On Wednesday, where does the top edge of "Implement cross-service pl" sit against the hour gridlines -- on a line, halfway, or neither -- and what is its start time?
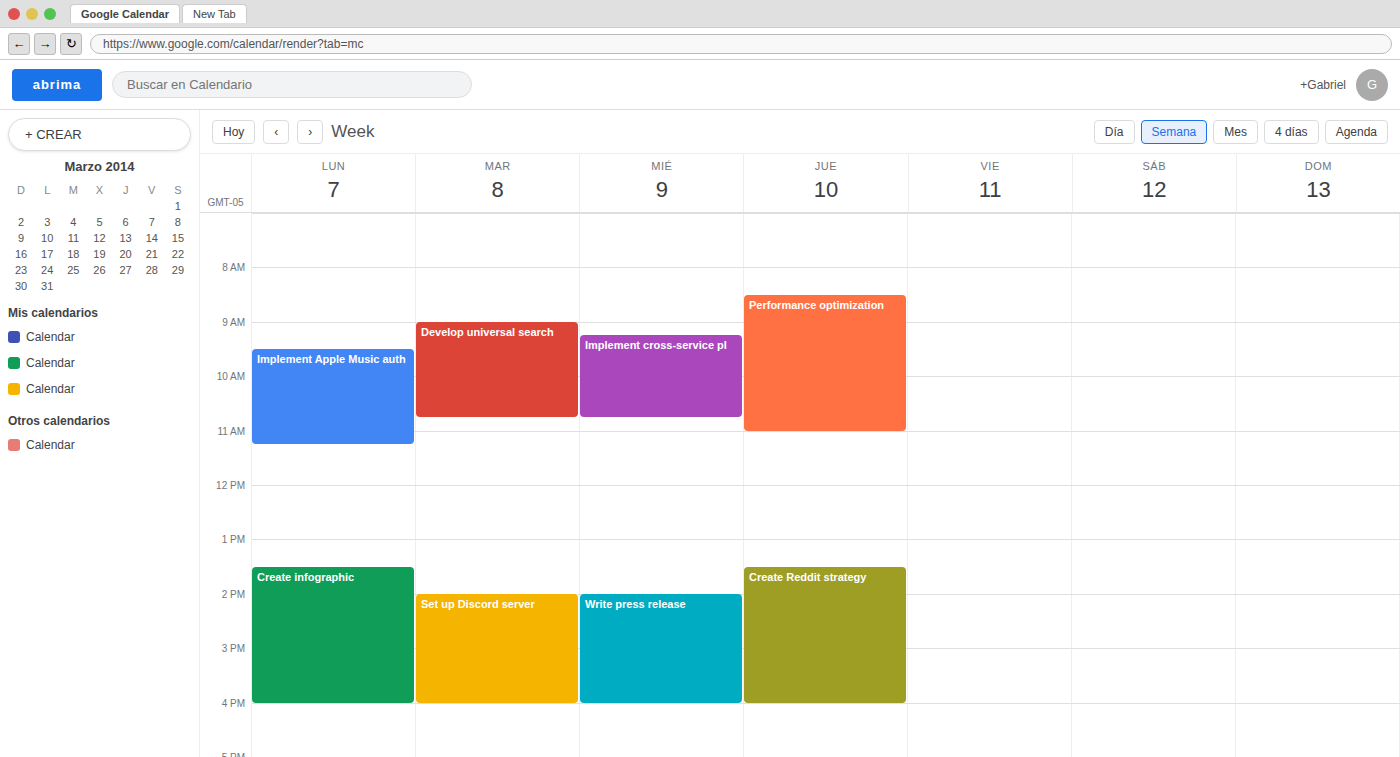
09:15 -- neither: a quarter of the way from the 09:00 line to the 10:00 line.